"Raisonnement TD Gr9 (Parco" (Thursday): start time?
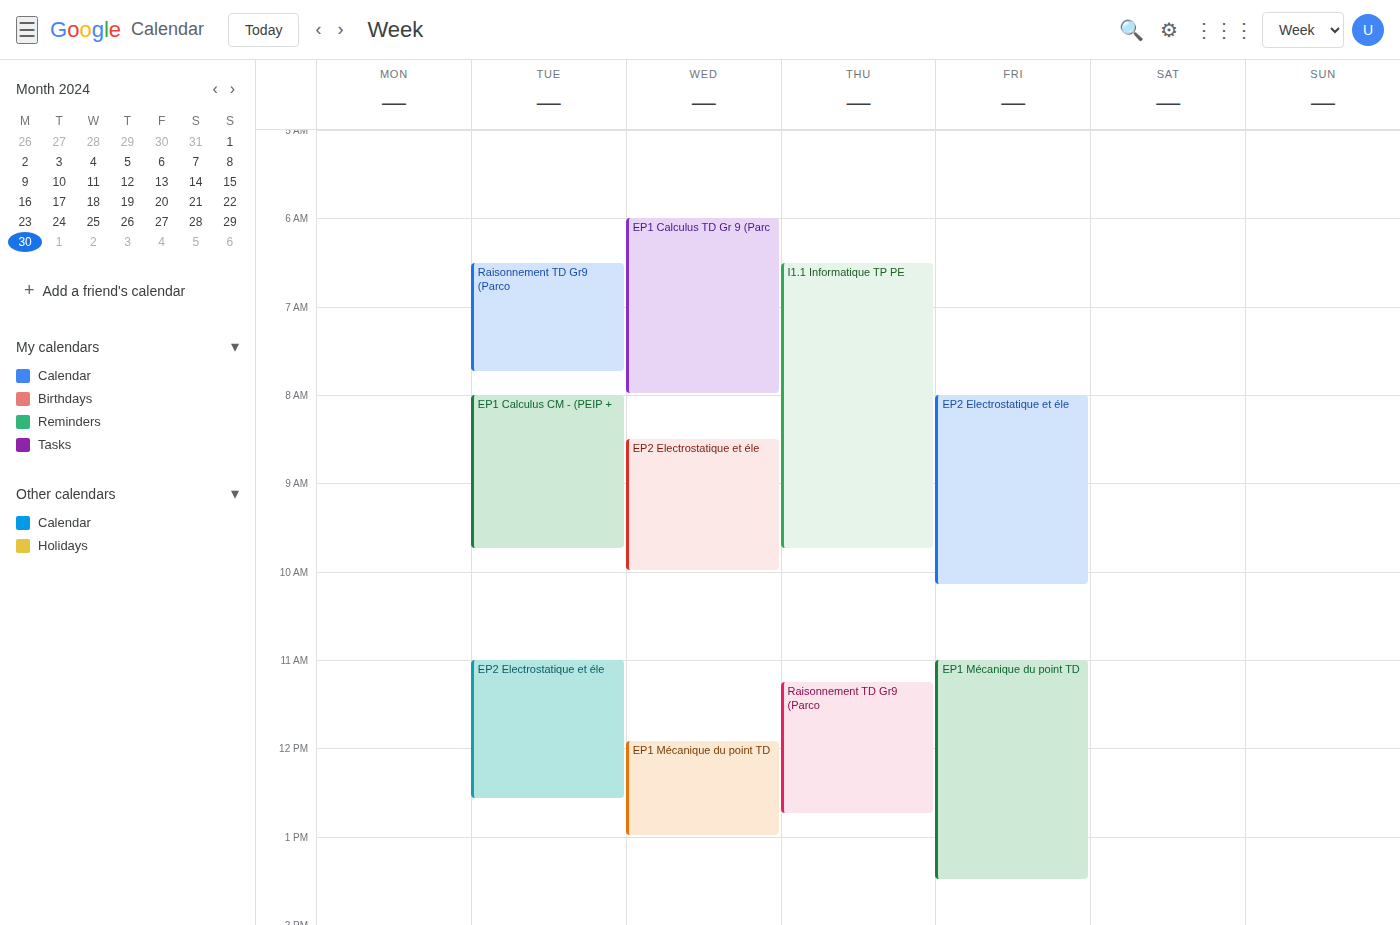
11:15 AM